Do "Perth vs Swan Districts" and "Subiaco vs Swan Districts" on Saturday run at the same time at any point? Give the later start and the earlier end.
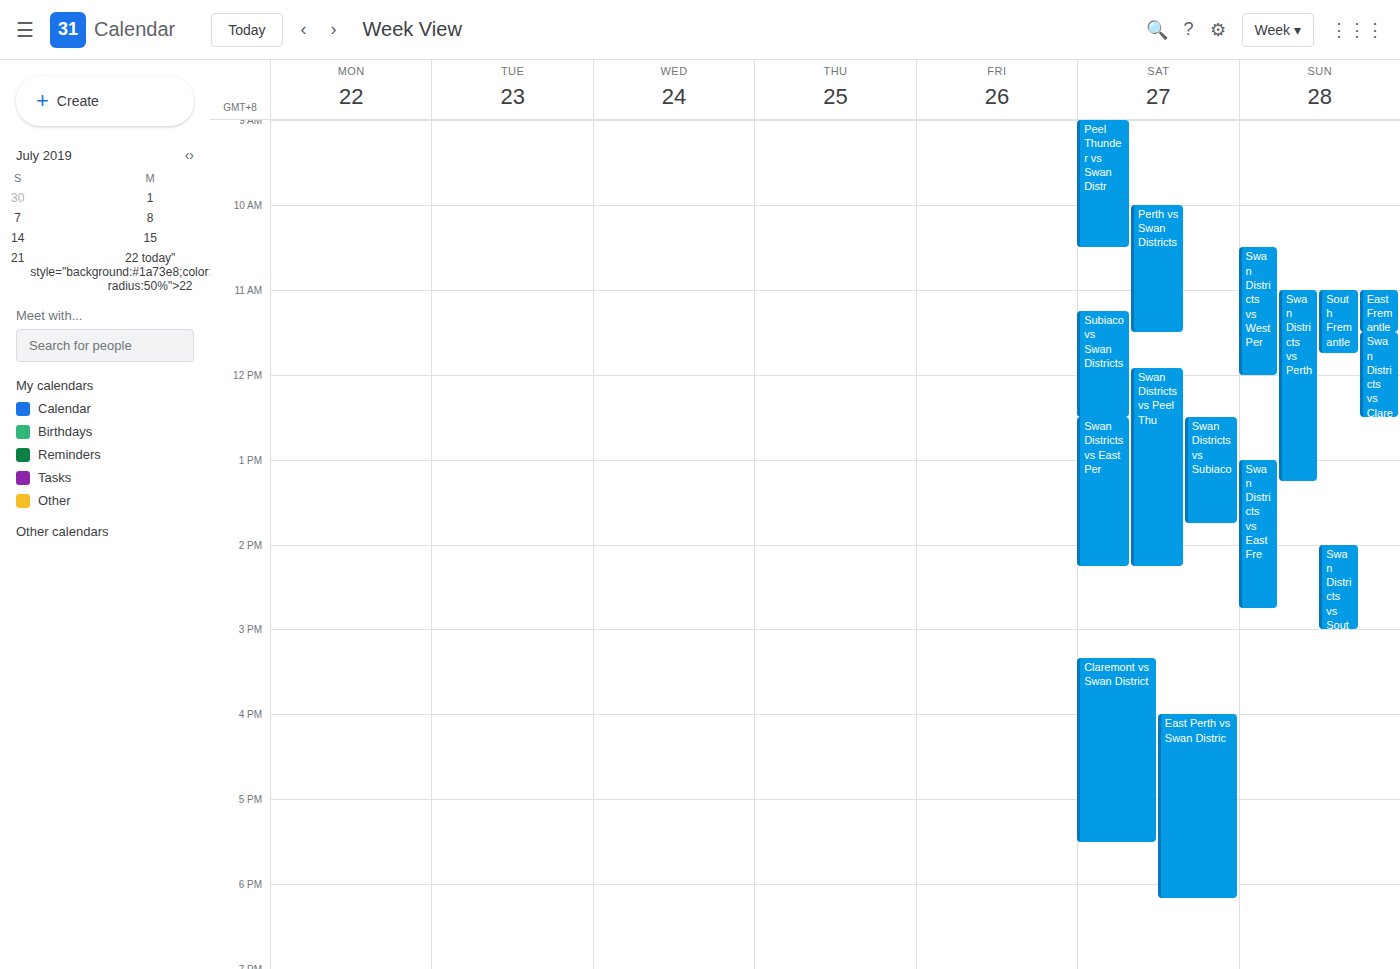
"Subiaco vs Swan Districts" starts at 11:15 AM, before "Perth vs Swan Districts" ends at 11:30 AM -- they overlap.